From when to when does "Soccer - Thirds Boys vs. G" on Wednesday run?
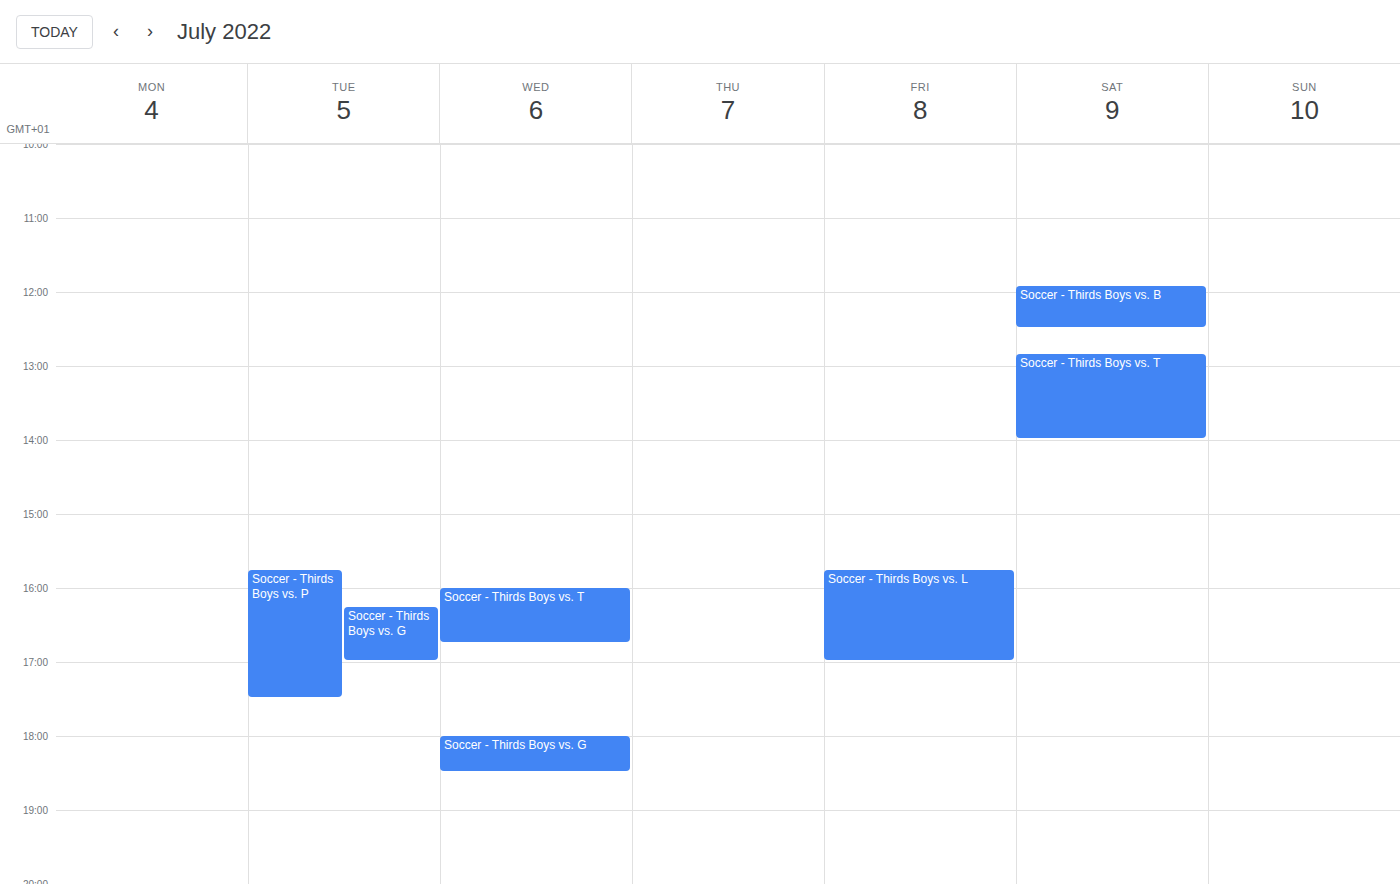
6:00 PM to 6:30 PM